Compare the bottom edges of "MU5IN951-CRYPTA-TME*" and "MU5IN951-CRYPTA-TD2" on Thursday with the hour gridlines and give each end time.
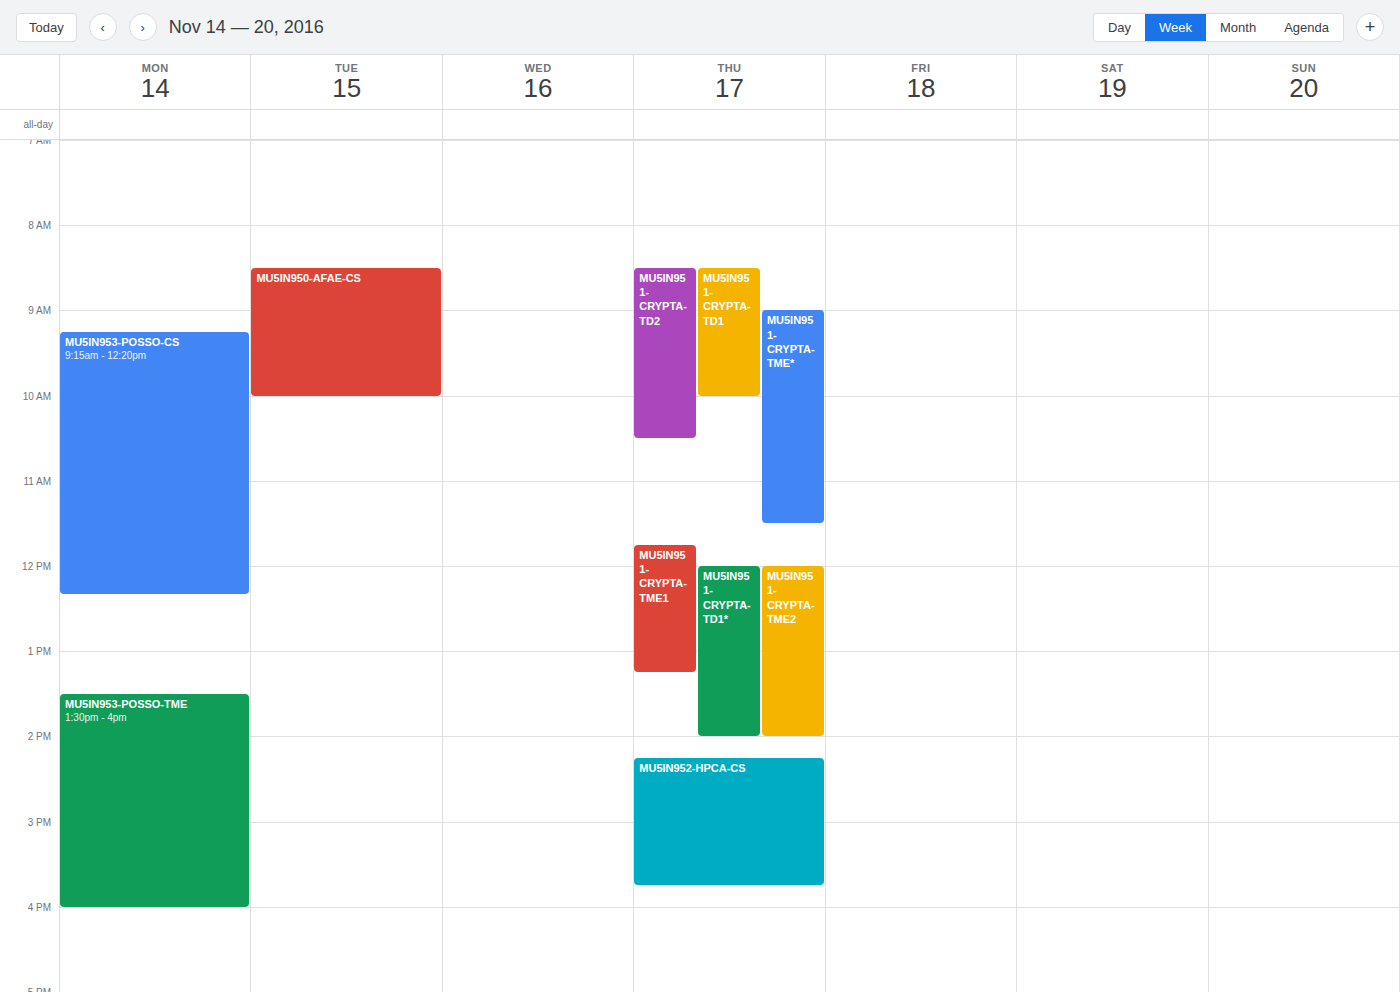
"MU5IN951-CRYPTA-TME*": 11:30 AM, halfway between the 11 AM and 12 PM lines. "MU5IN951-CRYPTA-TD2": 10:30 AM, halfway between the 10 AM and 11 AM lines.